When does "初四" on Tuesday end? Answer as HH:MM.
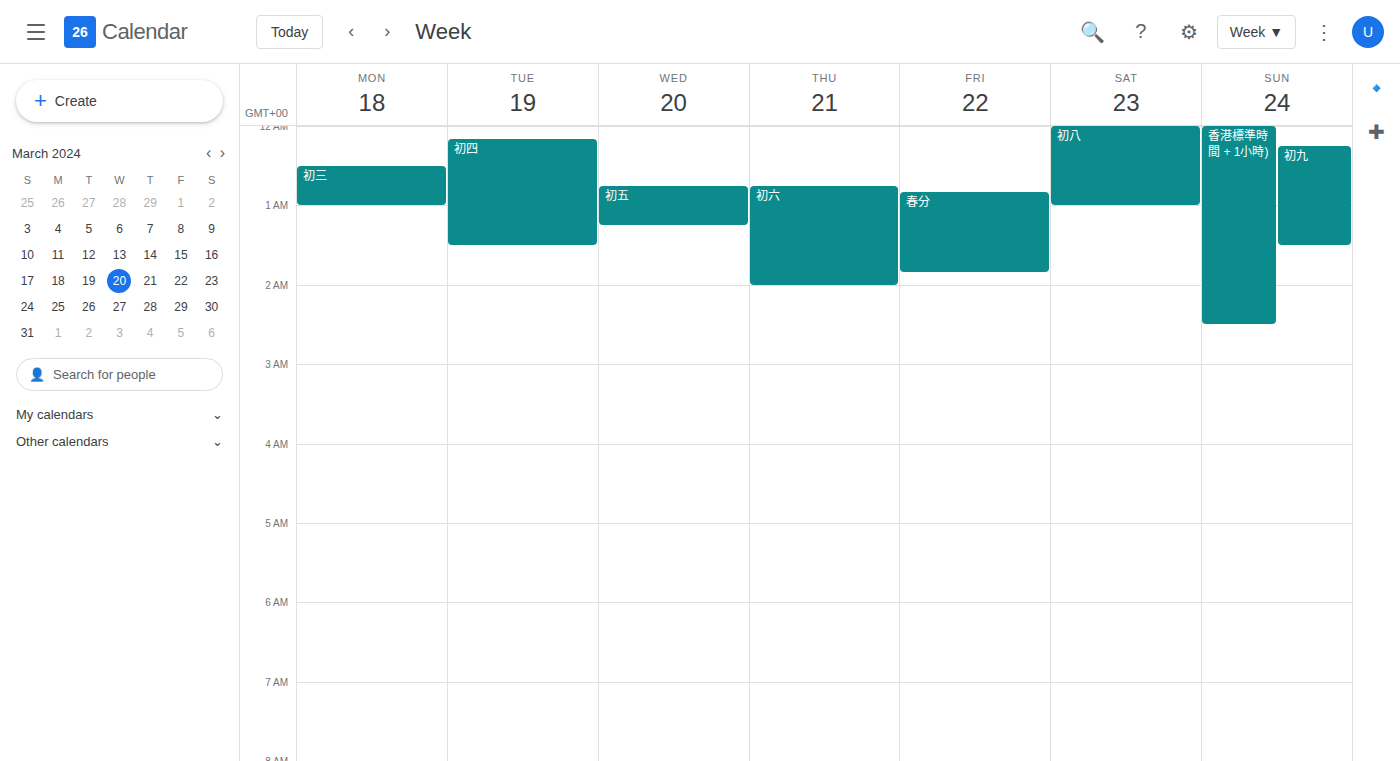
01:30